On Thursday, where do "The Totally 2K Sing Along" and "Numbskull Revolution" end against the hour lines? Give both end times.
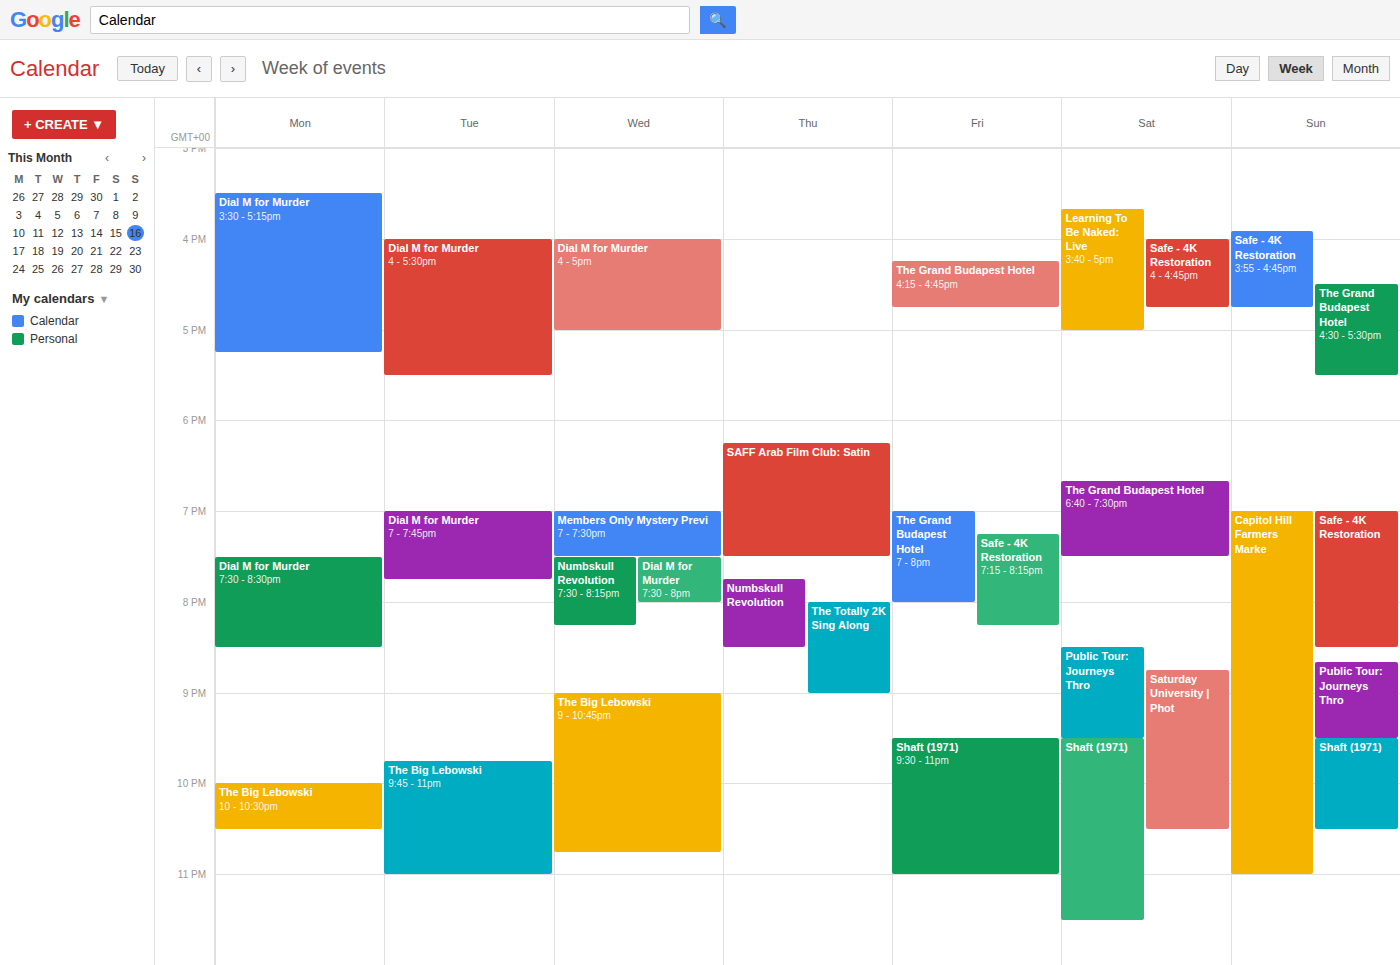
"The Totally 2K Sing Along": 9:00 PM, exactly on the 9 PM line. "Numbskull Revolution": 8:30 PM, halfway between the 8 PM and 9 PM lines.